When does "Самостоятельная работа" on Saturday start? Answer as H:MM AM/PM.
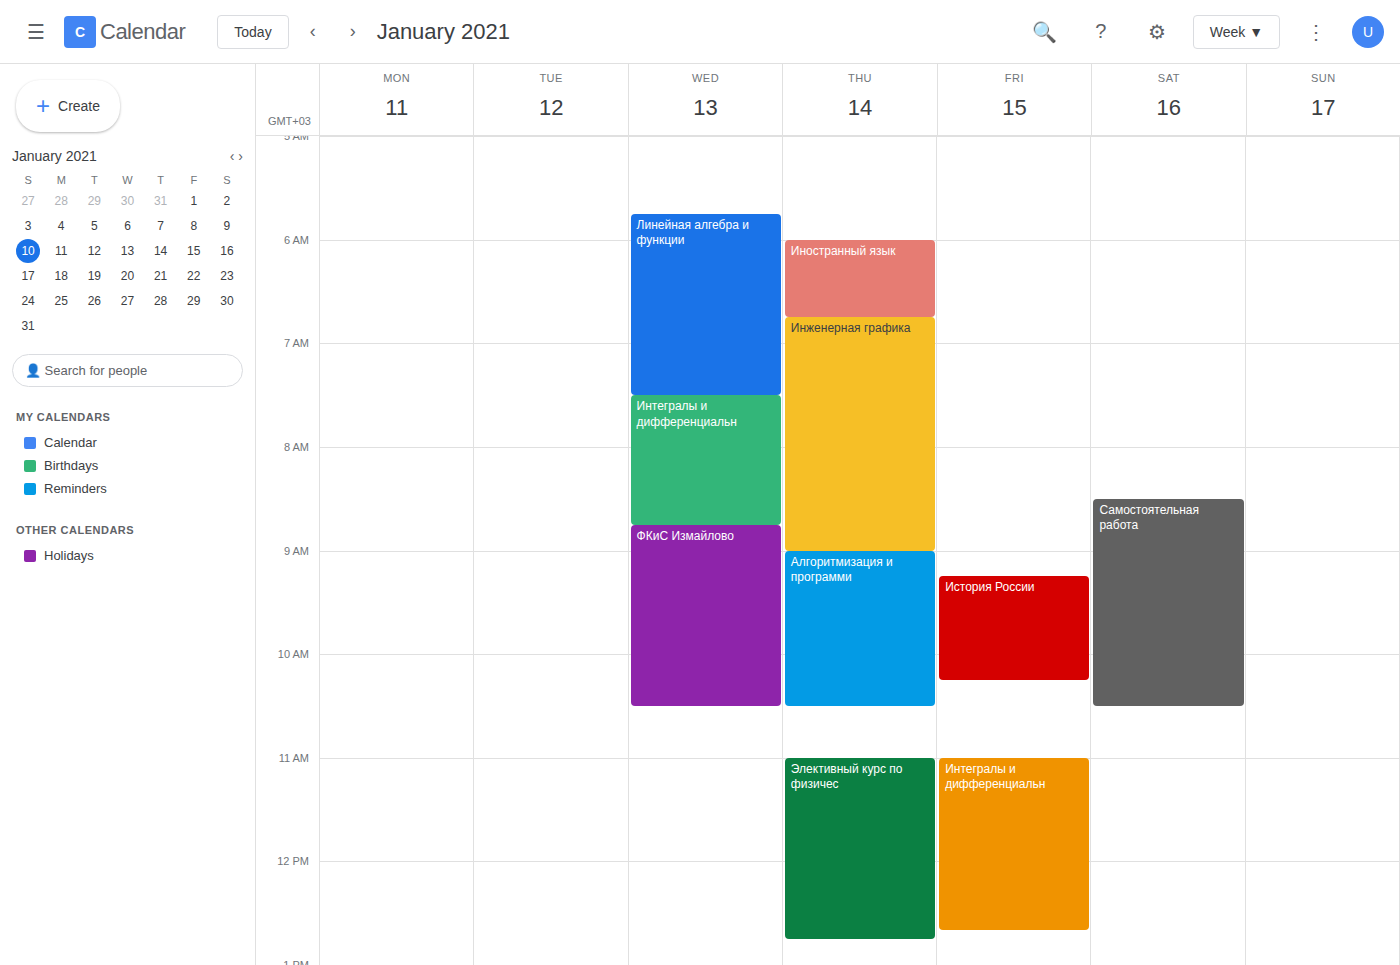
8:30 AM